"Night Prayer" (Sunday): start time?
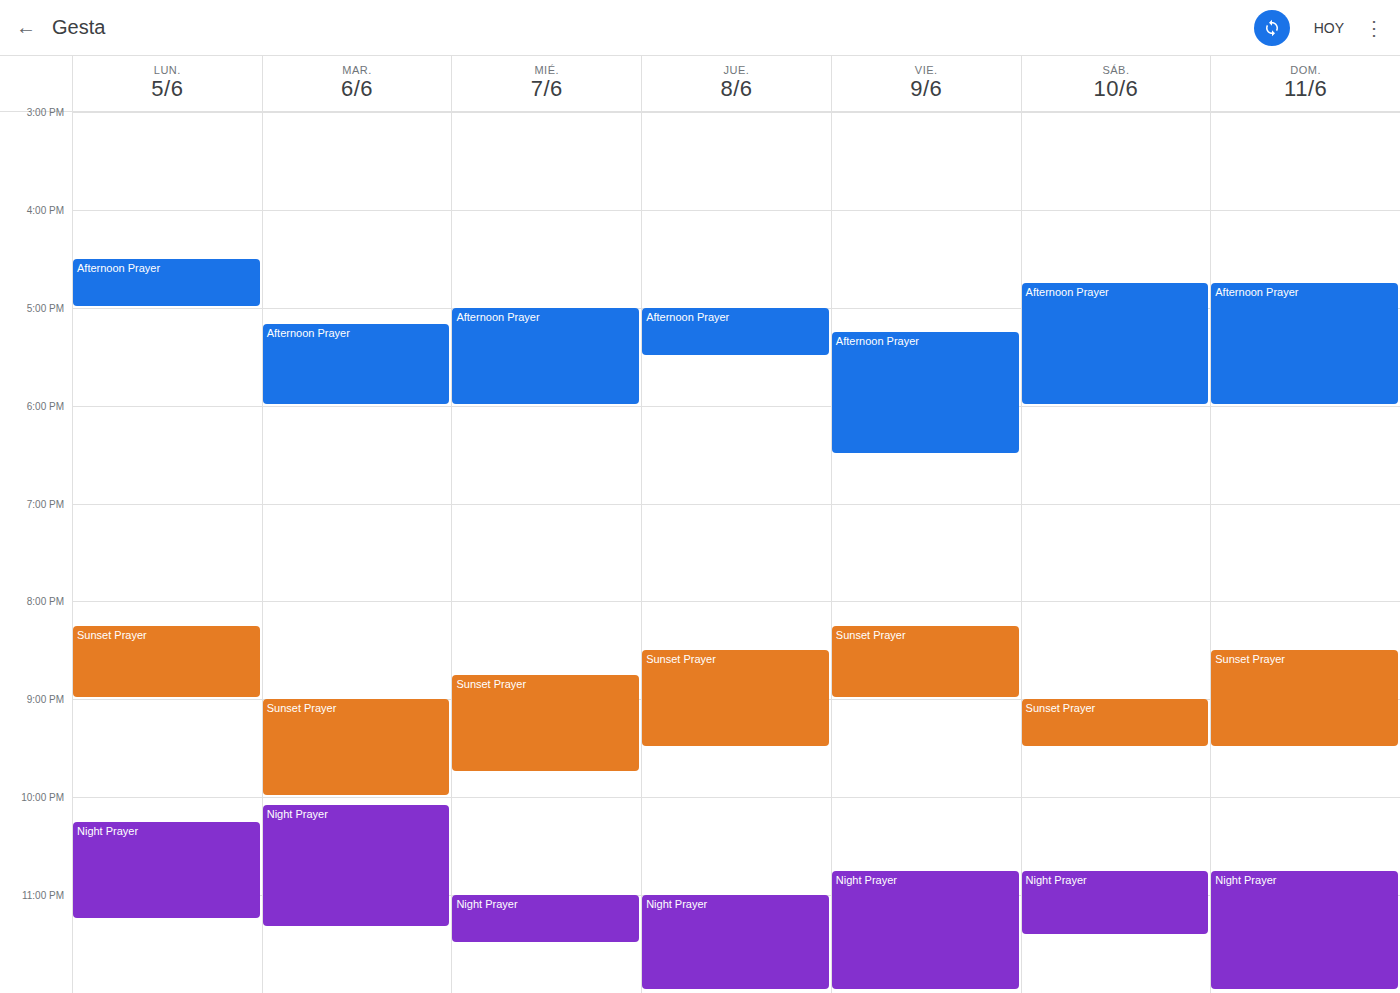
10:45 PM